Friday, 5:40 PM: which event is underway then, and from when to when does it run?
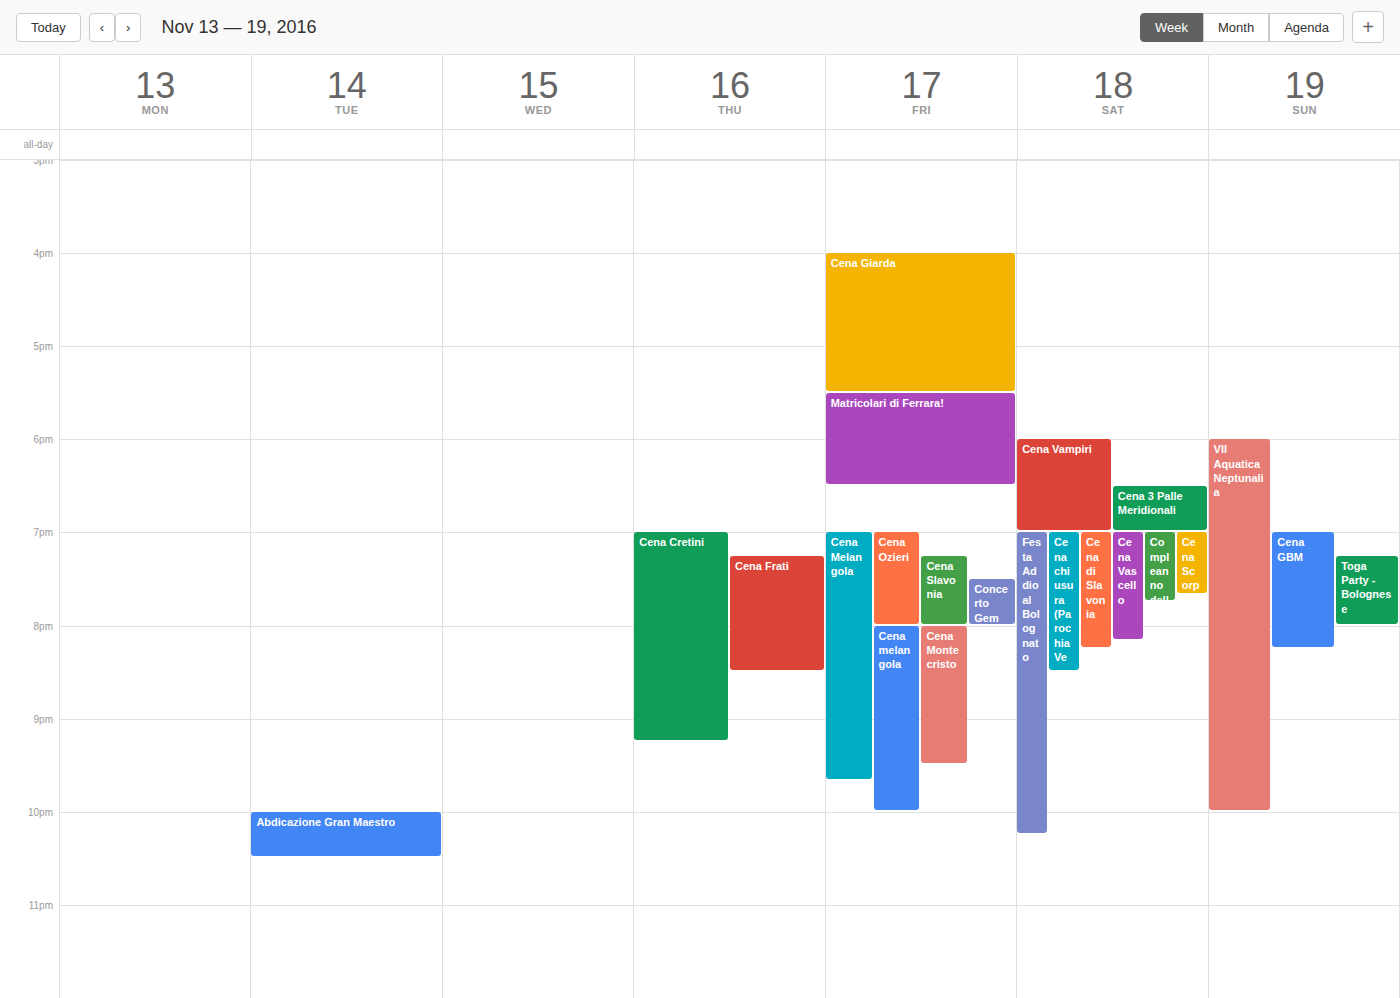
"Matricolari di Ferrara!", 5:30 PM to 6:30 PM